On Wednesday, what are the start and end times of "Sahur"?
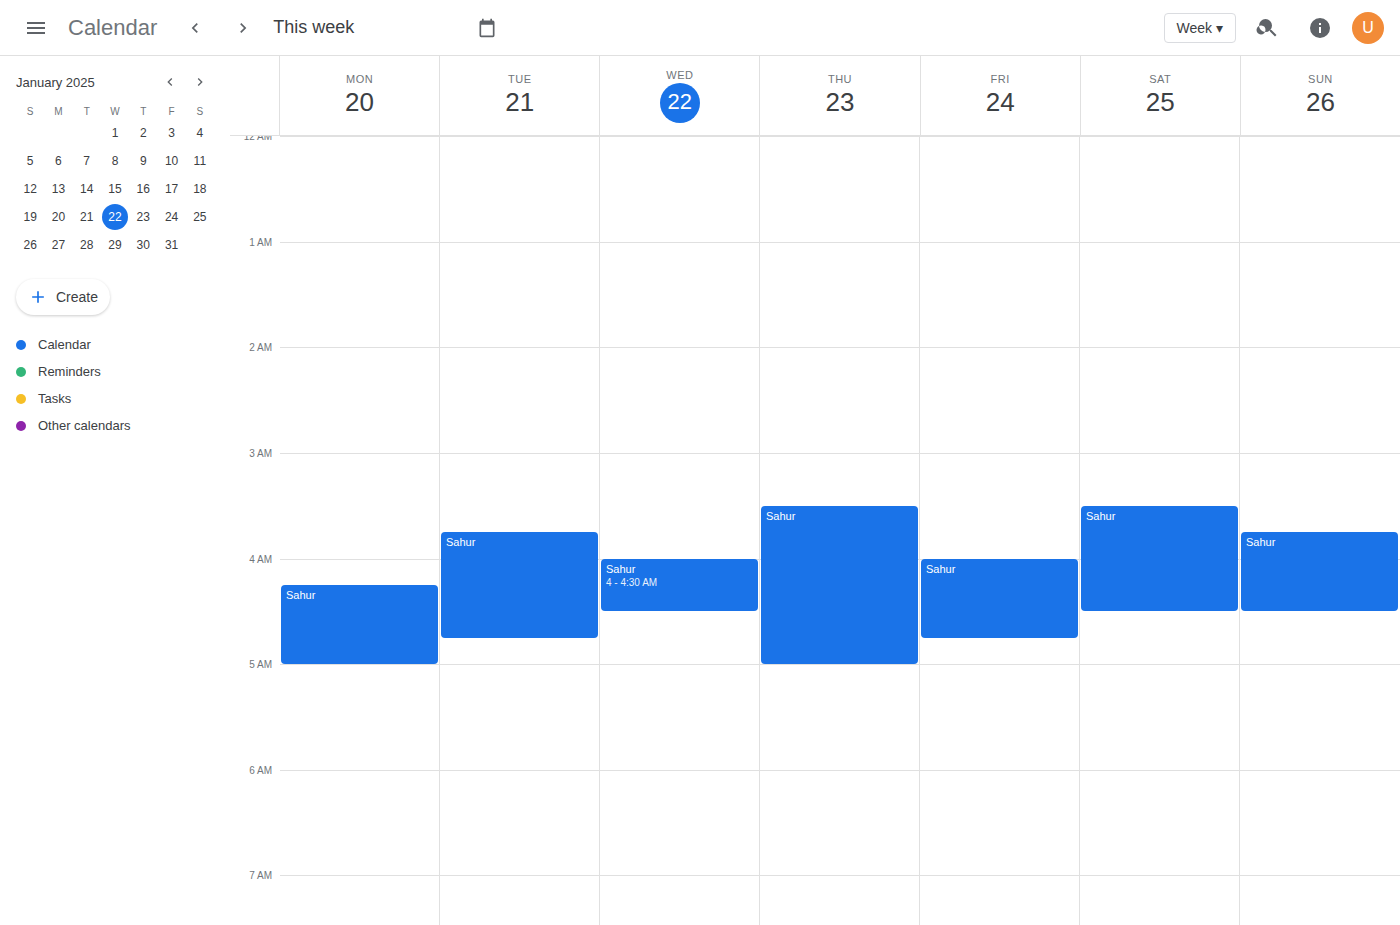
4:00 AM to 4:30 AM